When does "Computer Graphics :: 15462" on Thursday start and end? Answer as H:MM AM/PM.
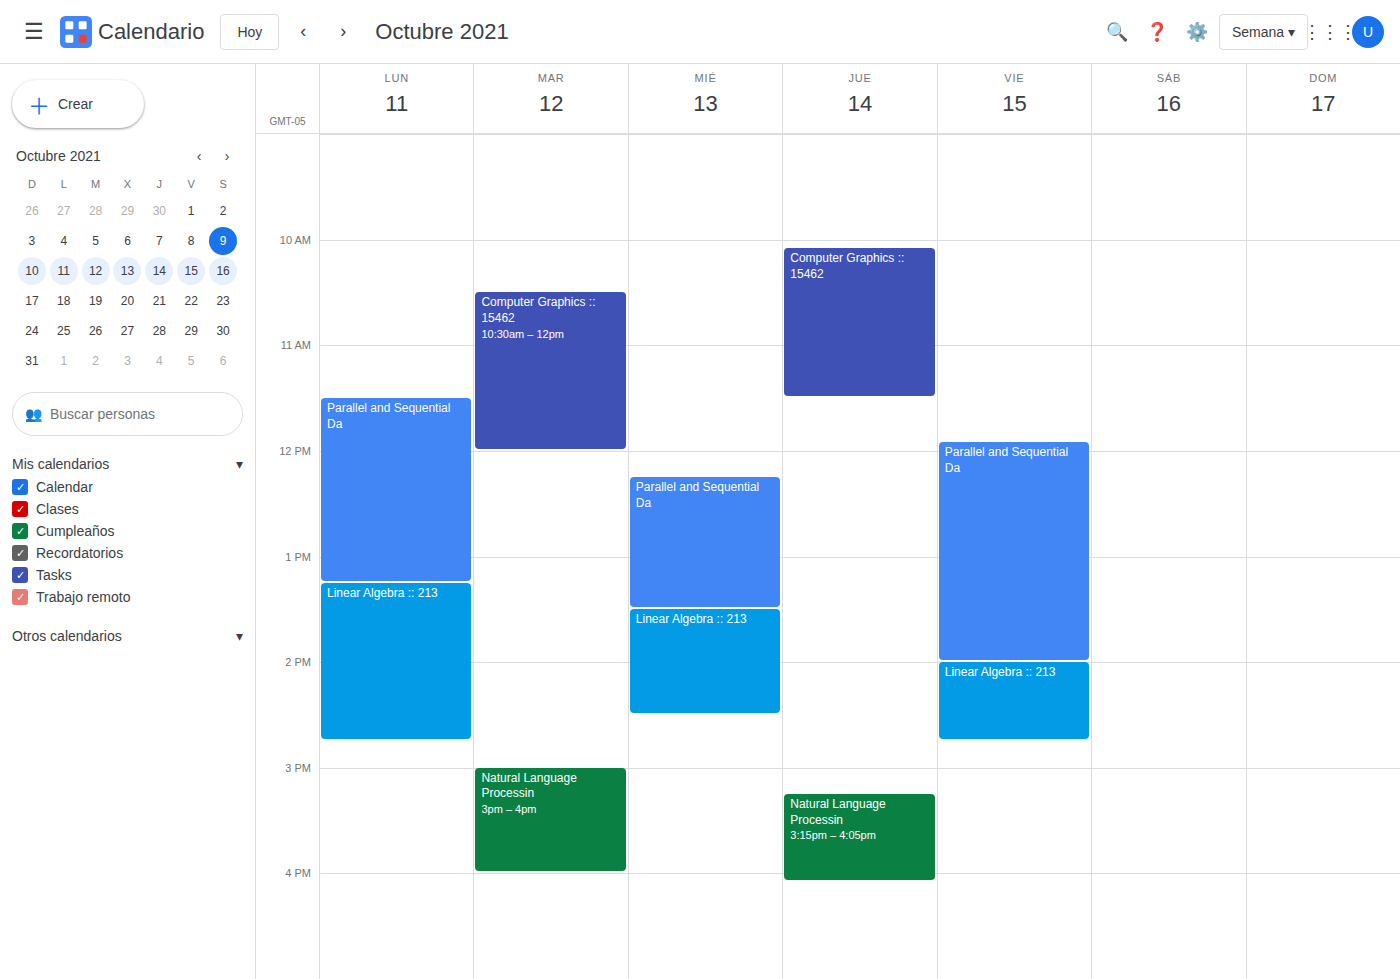
10:05 AM to 11:30 AM